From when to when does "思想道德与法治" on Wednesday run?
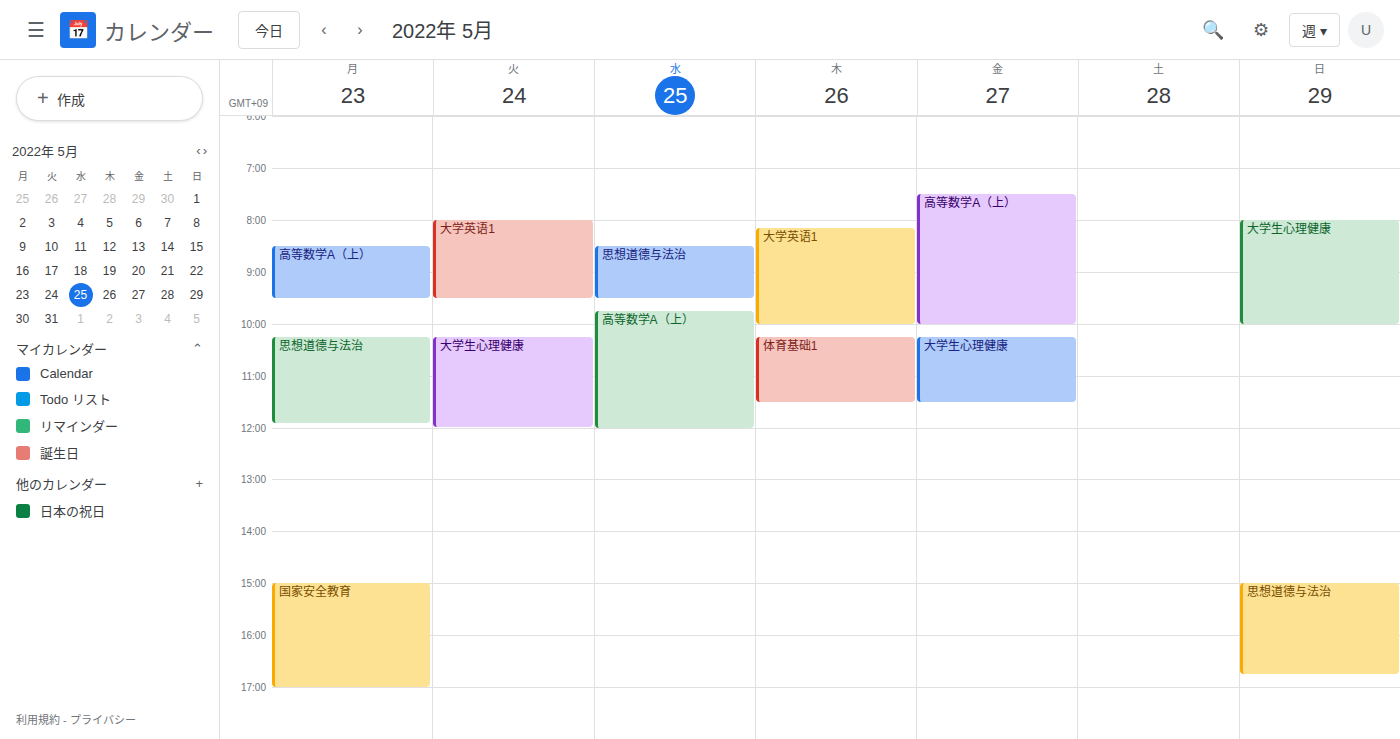
8:30 AM to 9:30 AM